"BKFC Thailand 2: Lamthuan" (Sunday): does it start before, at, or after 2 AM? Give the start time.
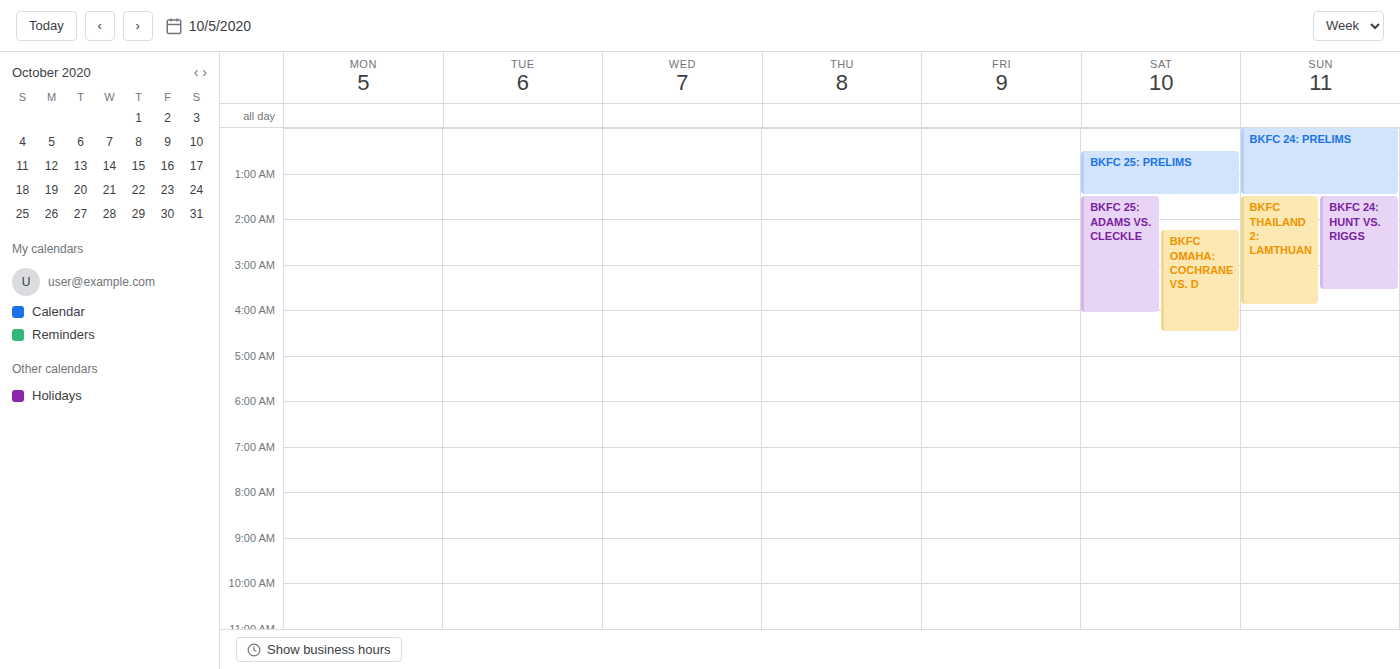
1:30 AM -- before 2 AM, 30 minutes above the 2 AM line.